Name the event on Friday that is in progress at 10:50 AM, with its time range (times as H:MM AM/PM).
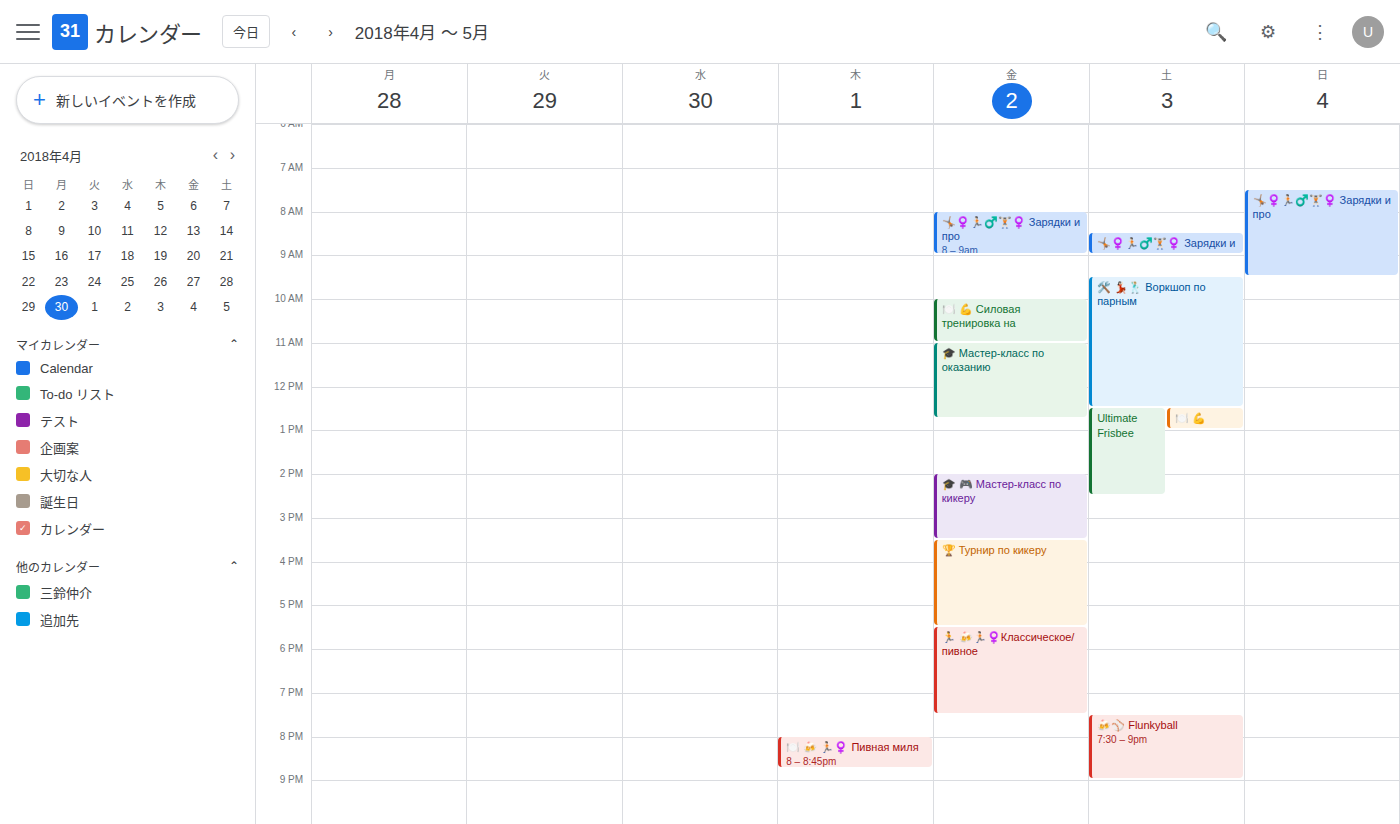
"🍽️ 💪 Силовая тренировка на", 10:00 AM to 11:00 AM